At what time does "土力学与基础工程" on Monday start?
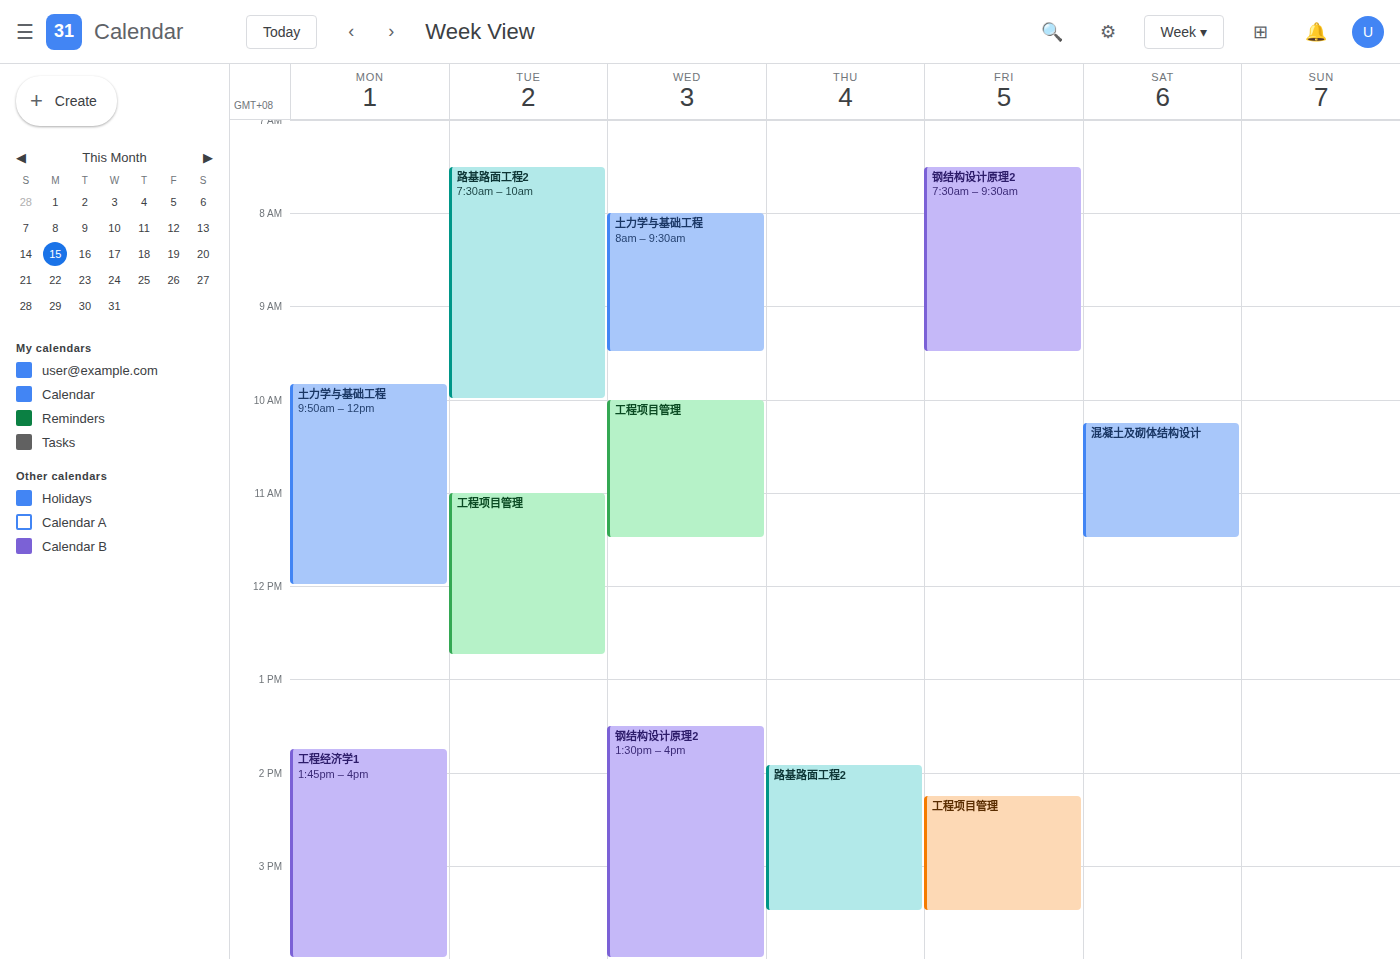
9:50 AM